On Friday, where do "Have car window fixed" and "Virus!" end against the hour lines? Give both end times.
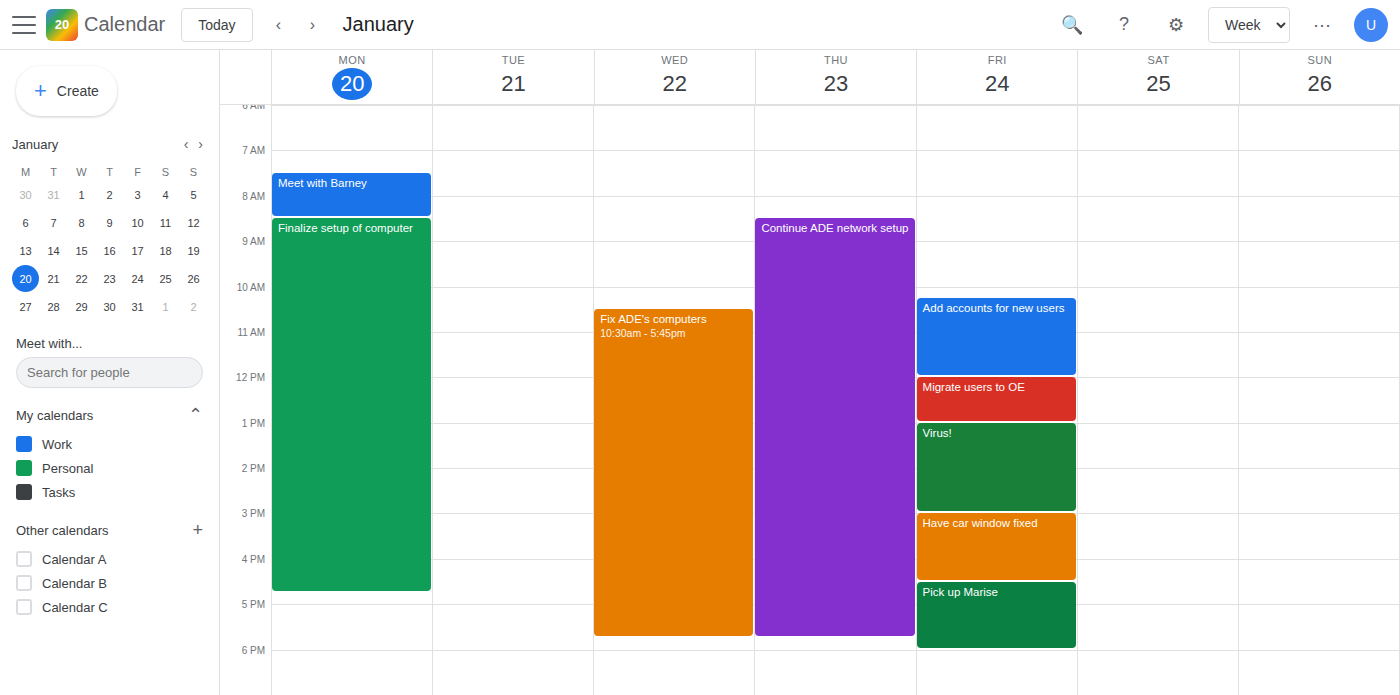
"Have car window fixed": 4:30 PM, halfway between the 4 PM and 5 PM lines. "Virus!": 3:00 PM, exactly on the 3 PM line.